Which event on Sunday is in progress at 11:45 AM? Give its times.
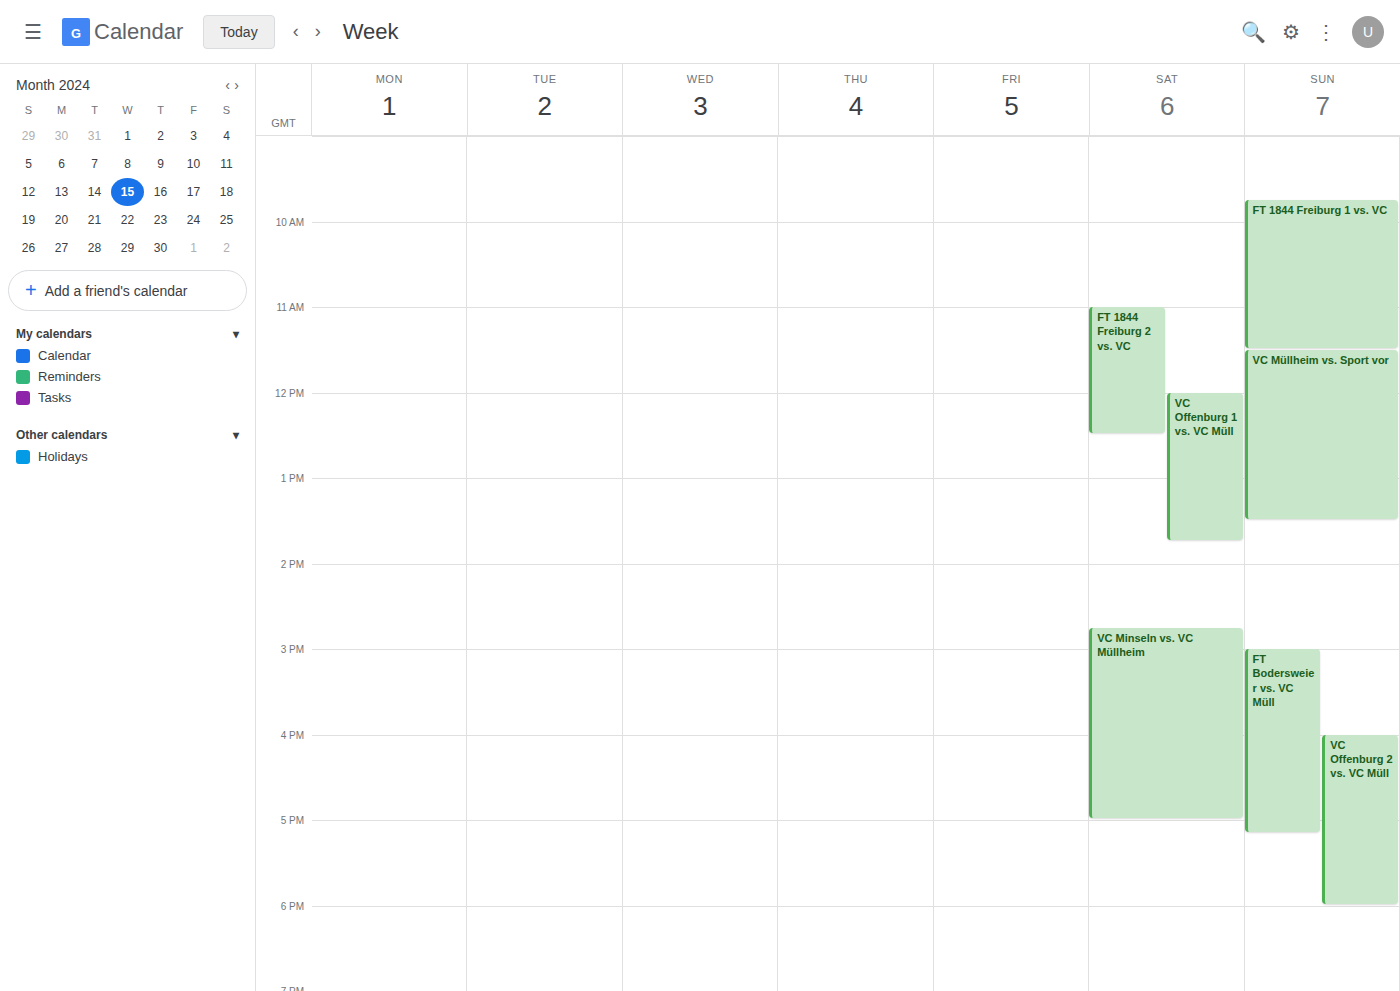
"VC Müllheim vs. Sport vor", 11:30 AM to 1:30 PM